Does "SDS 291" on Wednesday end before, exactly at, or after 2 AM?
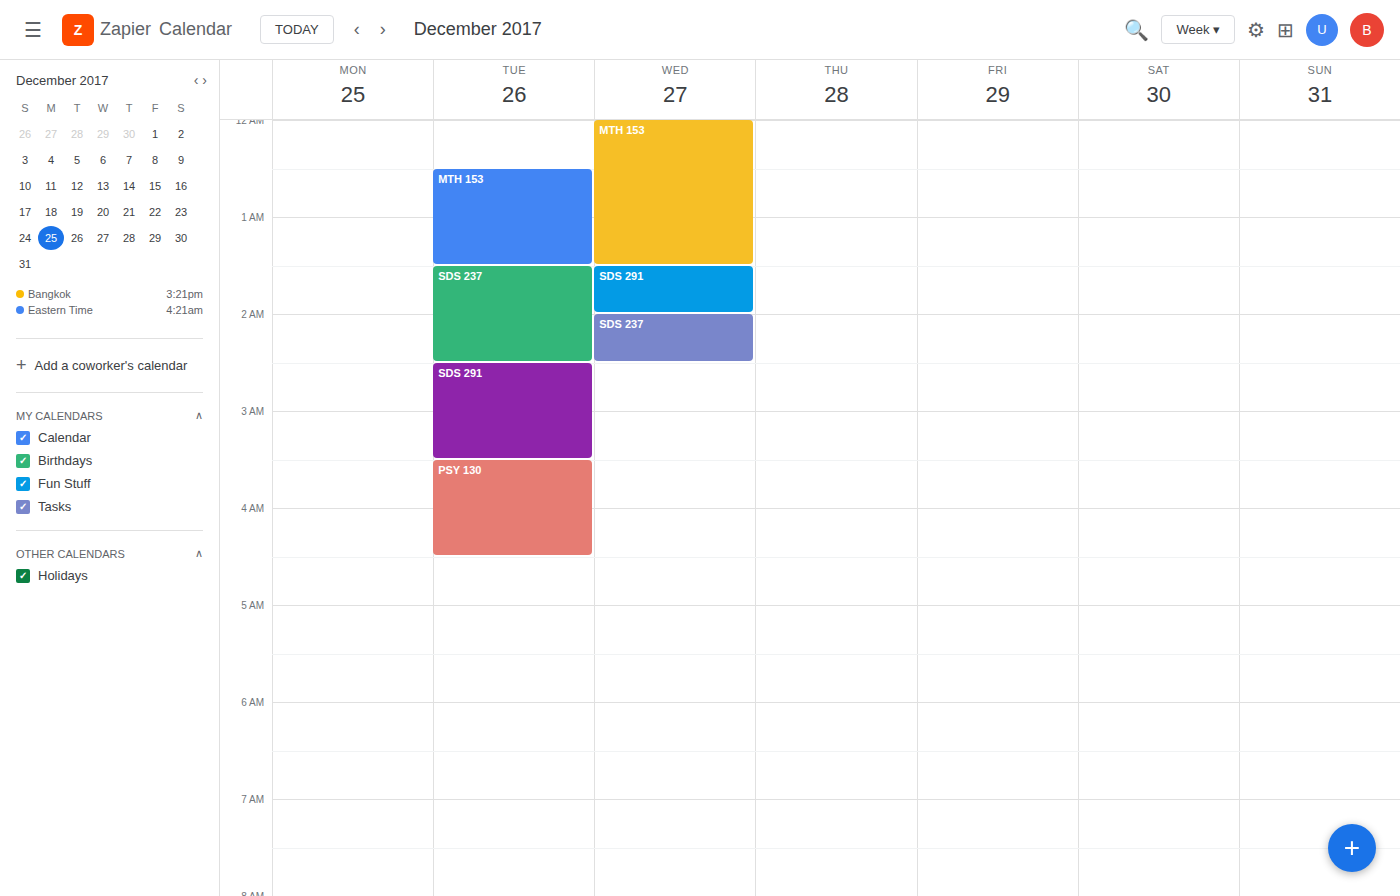
2:00 AM -- exactly at 2 AM, on the 2 AM line.